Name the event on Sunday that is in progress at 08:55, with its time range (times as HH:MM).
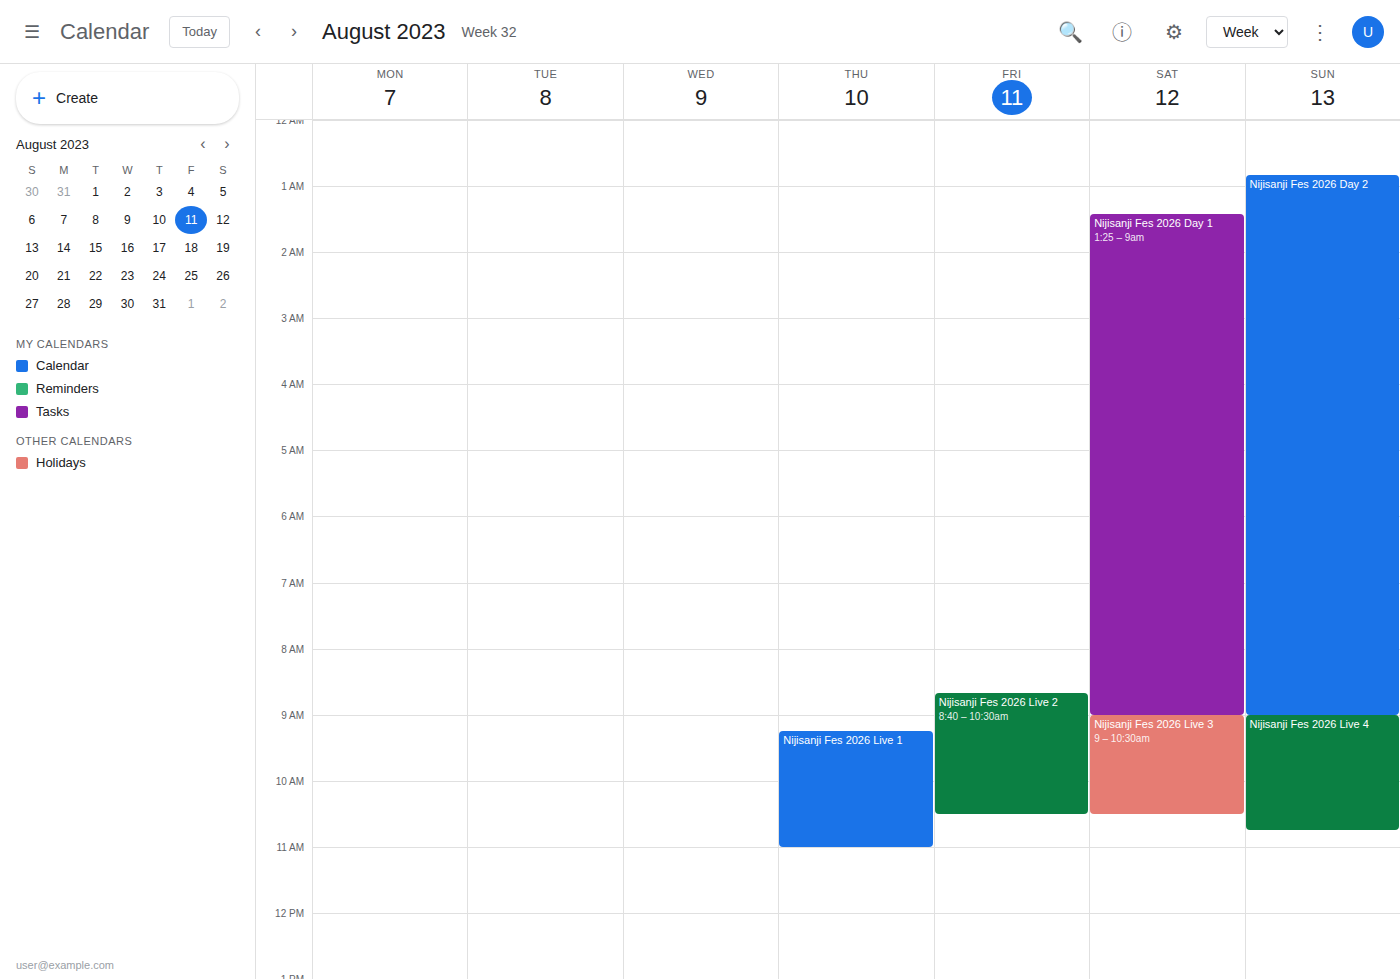
"Nijisanji Fes 2026 Day 2", 00:50 to 09:00